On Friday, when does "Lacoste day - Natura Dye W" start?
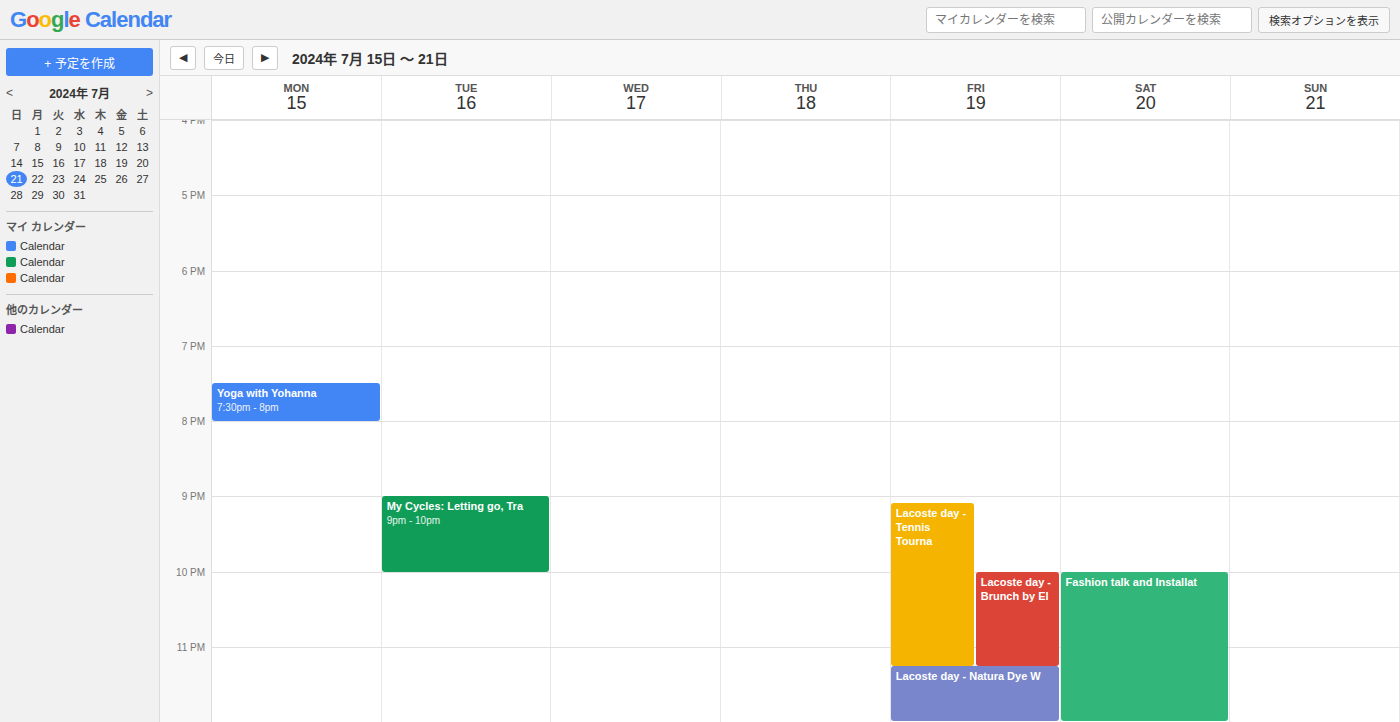
11:15 PM